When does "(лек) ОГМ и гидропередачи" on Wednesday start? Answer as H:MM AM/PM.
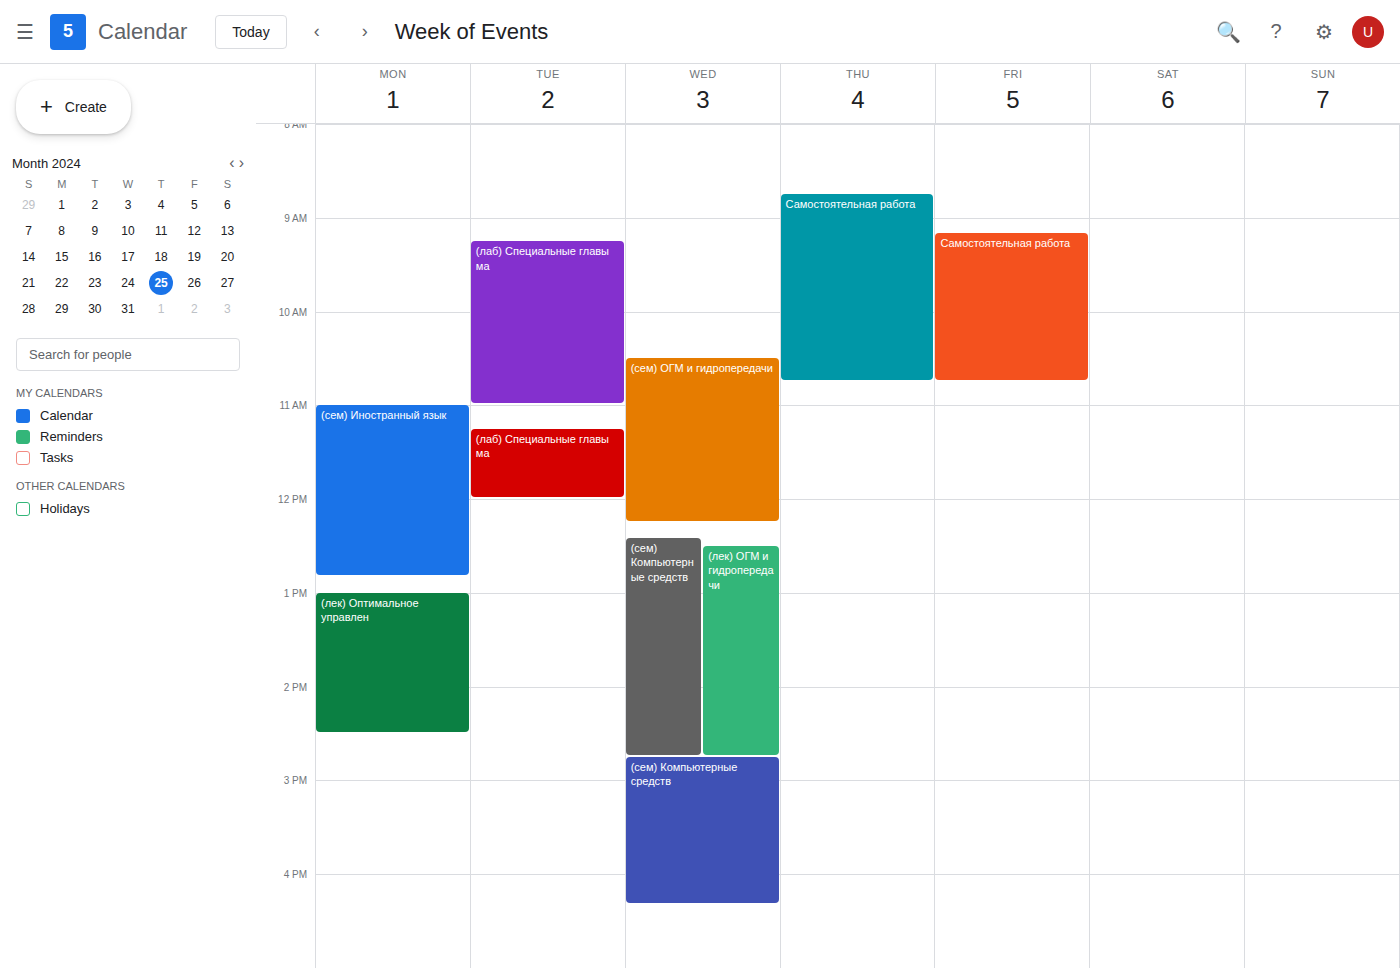
12:30 PM